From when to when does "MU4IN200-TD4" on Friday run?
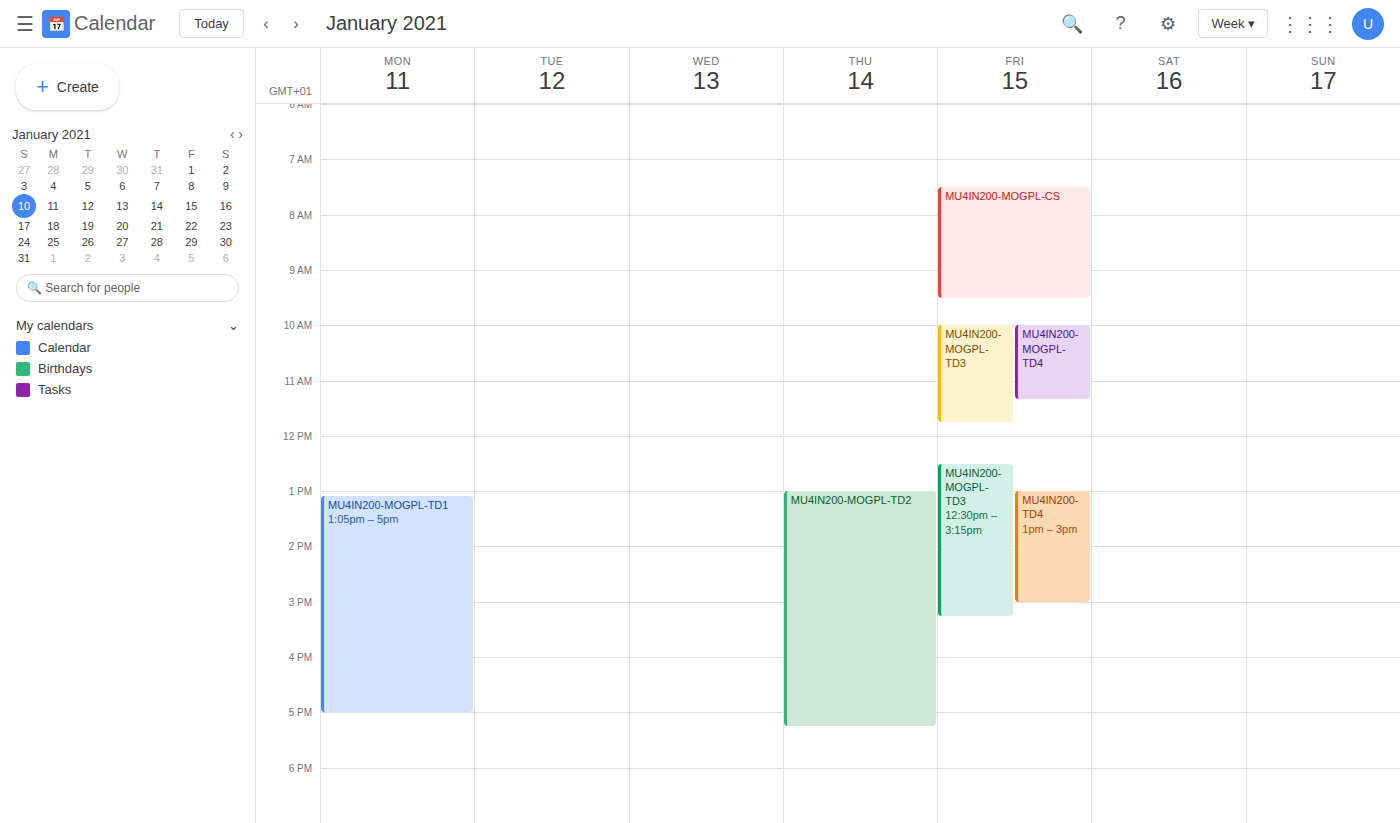
1:00 PM to 3:00 PM